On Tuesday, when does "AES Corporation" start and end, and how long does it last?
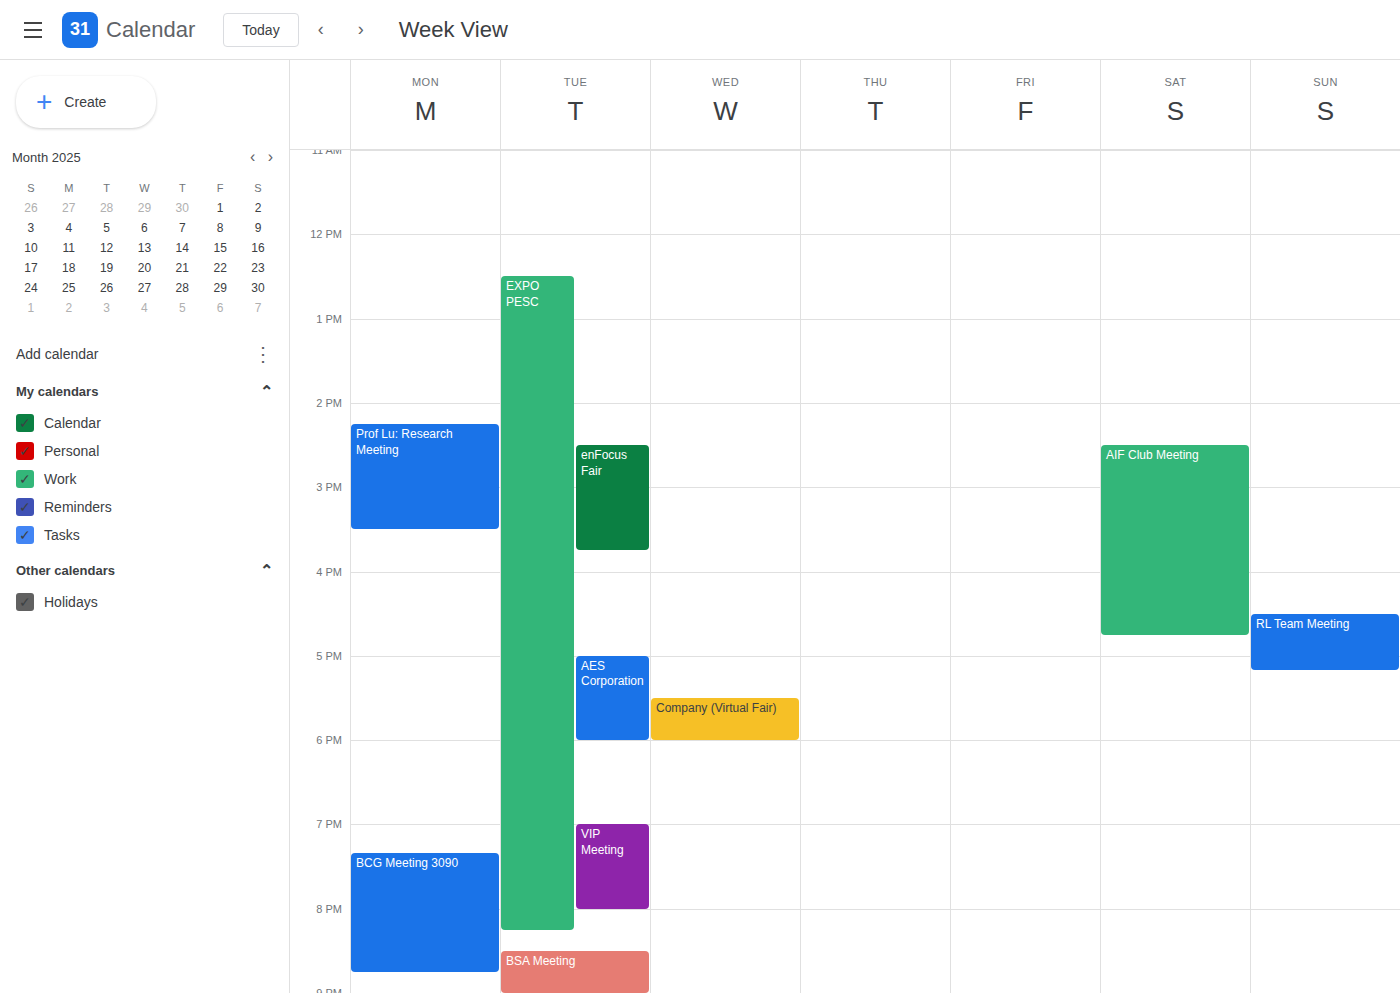
17:00 to 18:00, 1 hour